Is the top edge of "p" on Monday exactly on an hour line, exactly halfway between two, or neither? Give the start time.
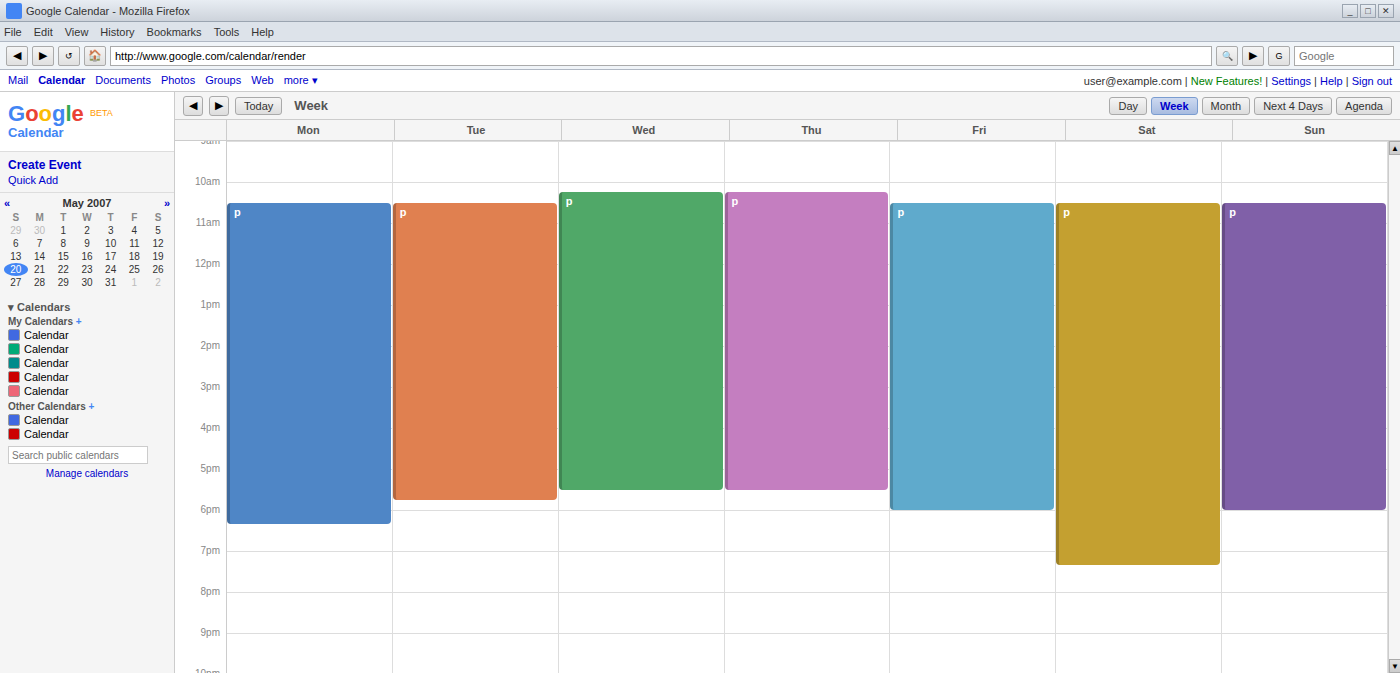
10:30 AM -- halfway between the 10 AM and 11 AM lines.